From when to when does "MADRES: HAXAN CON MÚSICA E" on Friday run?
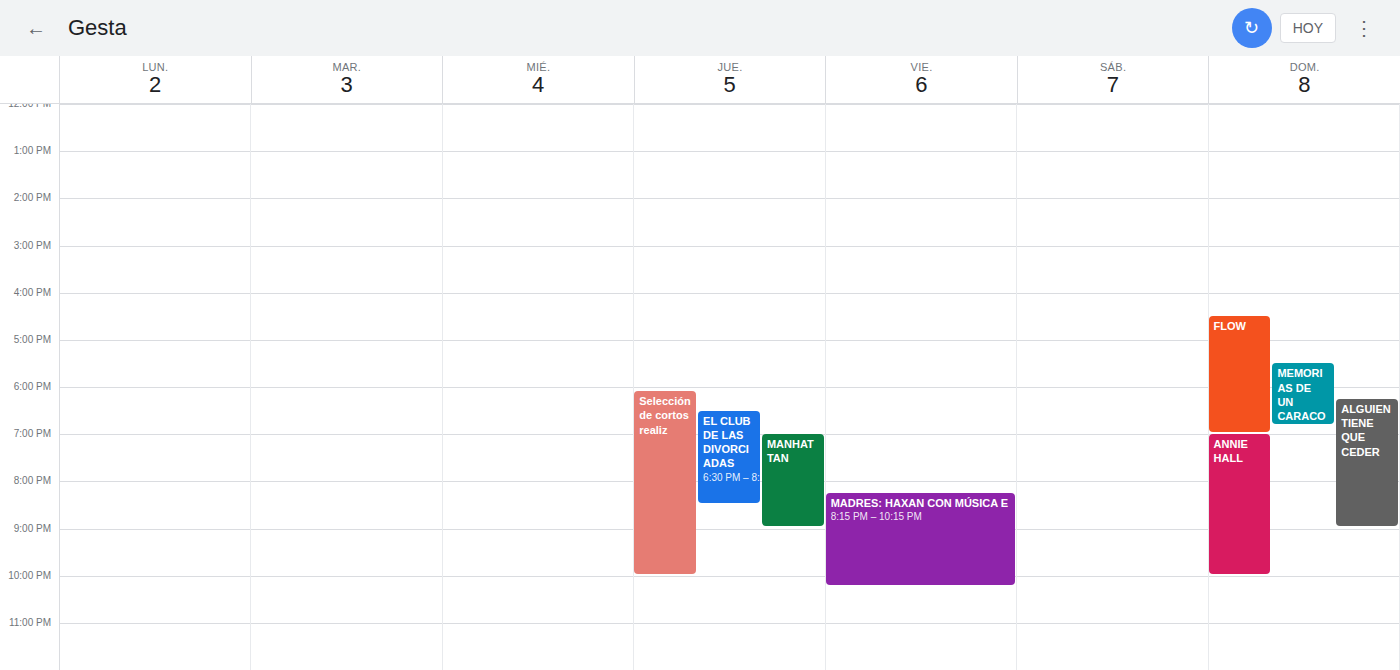
20:15 to 22:15